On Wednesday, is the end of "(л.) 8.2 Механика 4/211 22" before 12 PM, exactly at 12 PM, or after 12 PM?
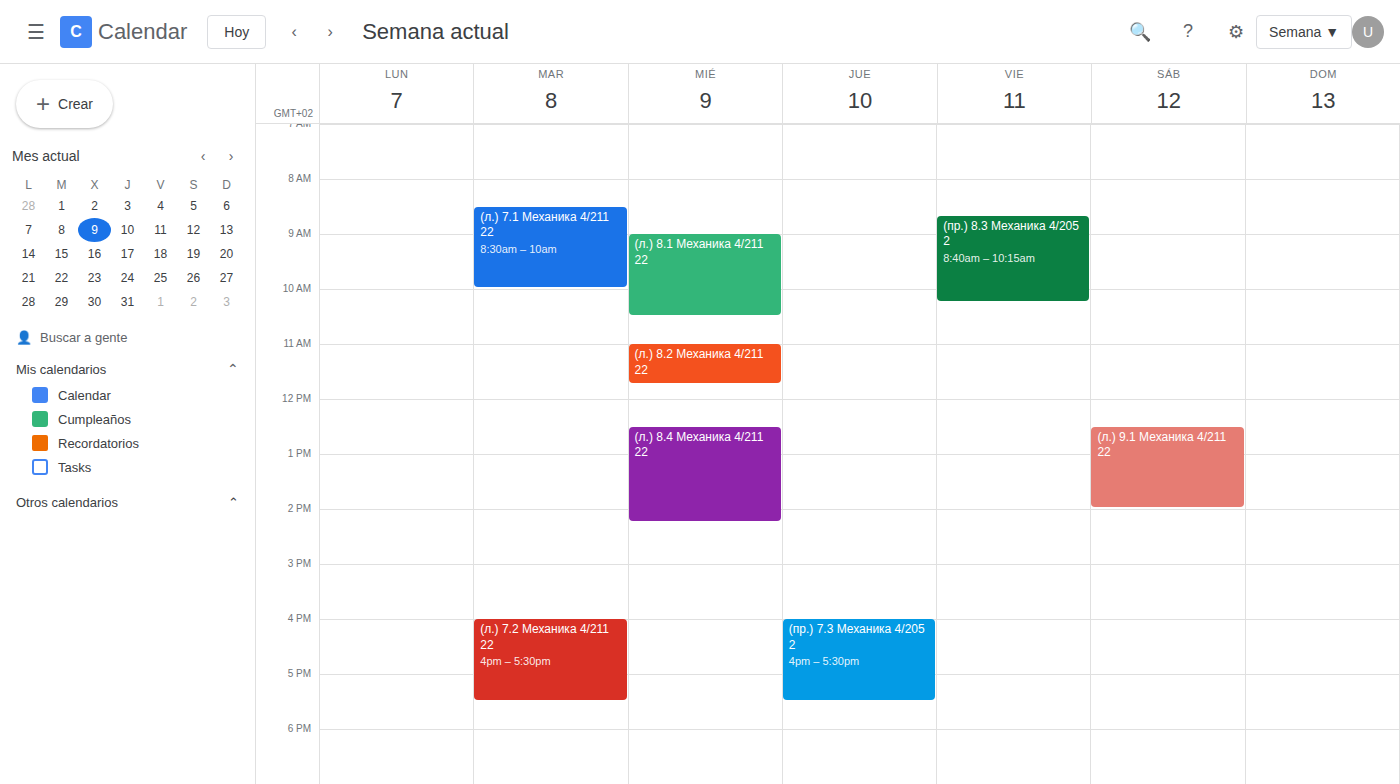
11:45 AM -- before 12 PM, 15 minutes above the 12 PM line.